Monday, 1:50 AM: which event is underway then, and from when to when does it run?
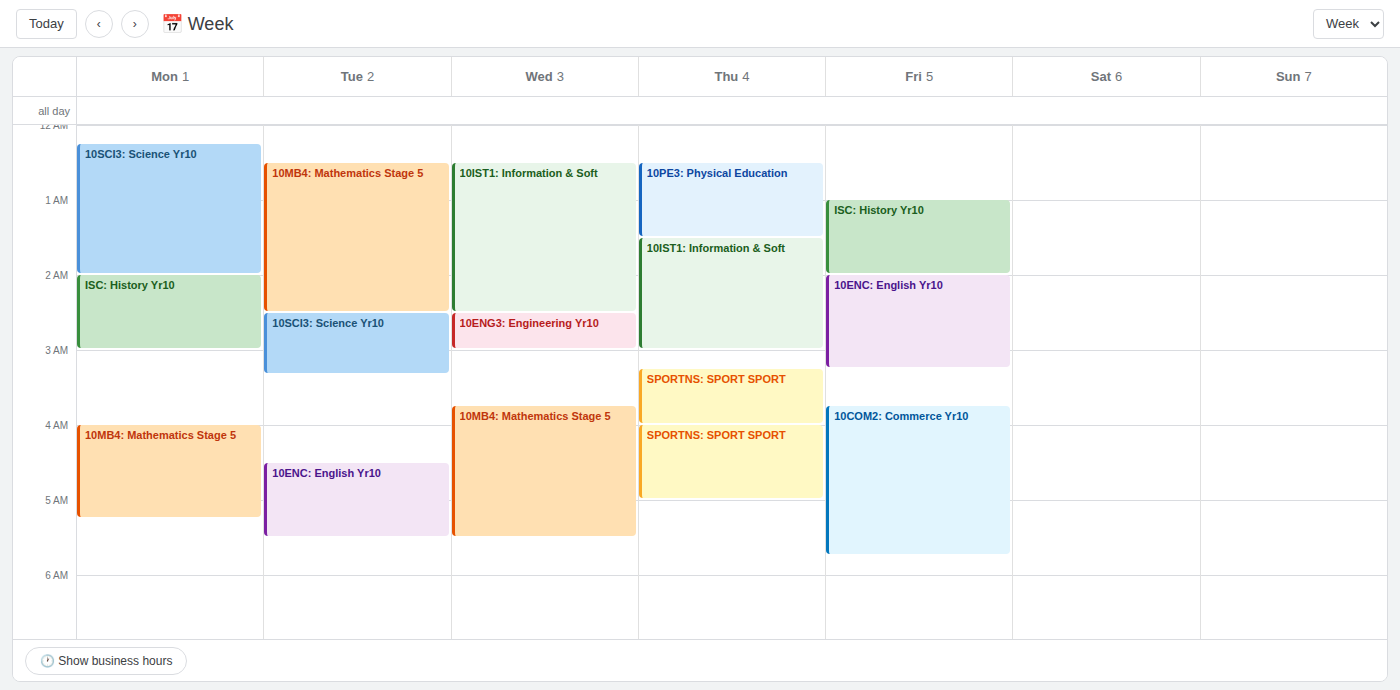
"10SCI3: Science Yr10", 12:15 AM to 2:00 AM